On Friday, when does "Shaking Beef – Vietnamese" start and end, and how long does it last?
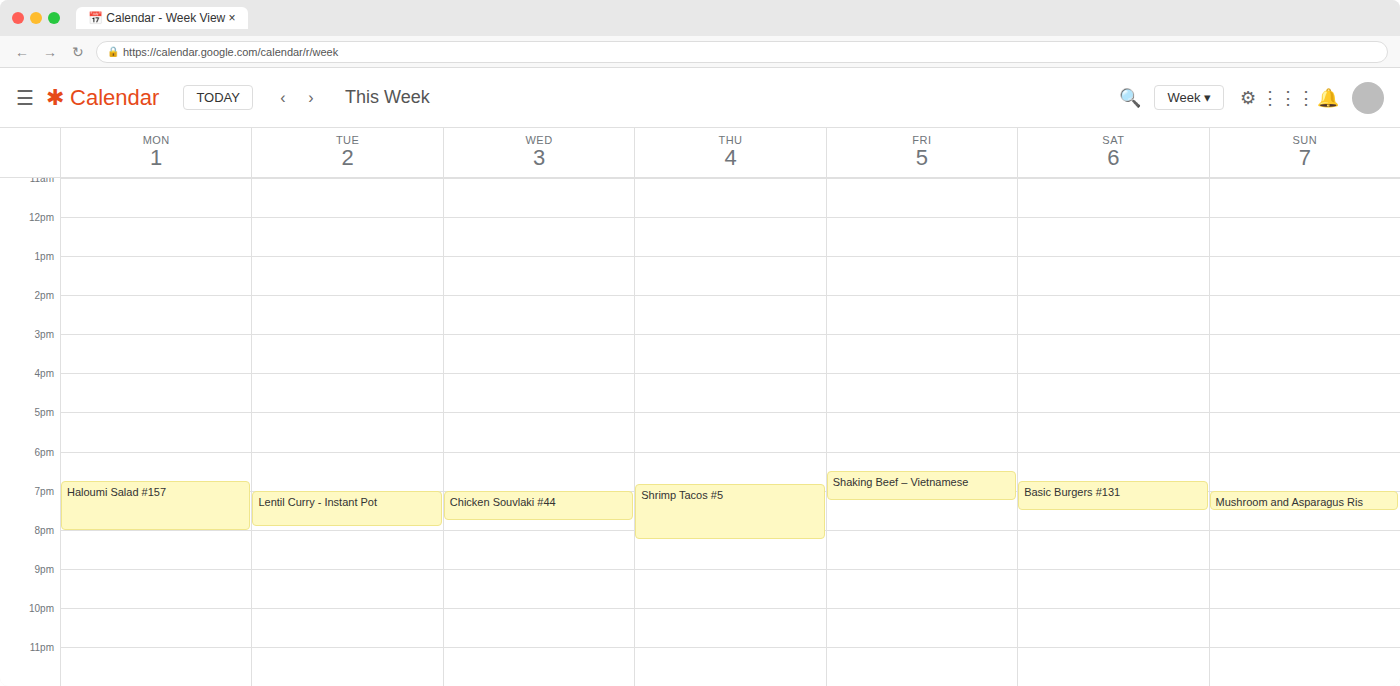
6:30 PM to 7:15 PM, 45 minutes